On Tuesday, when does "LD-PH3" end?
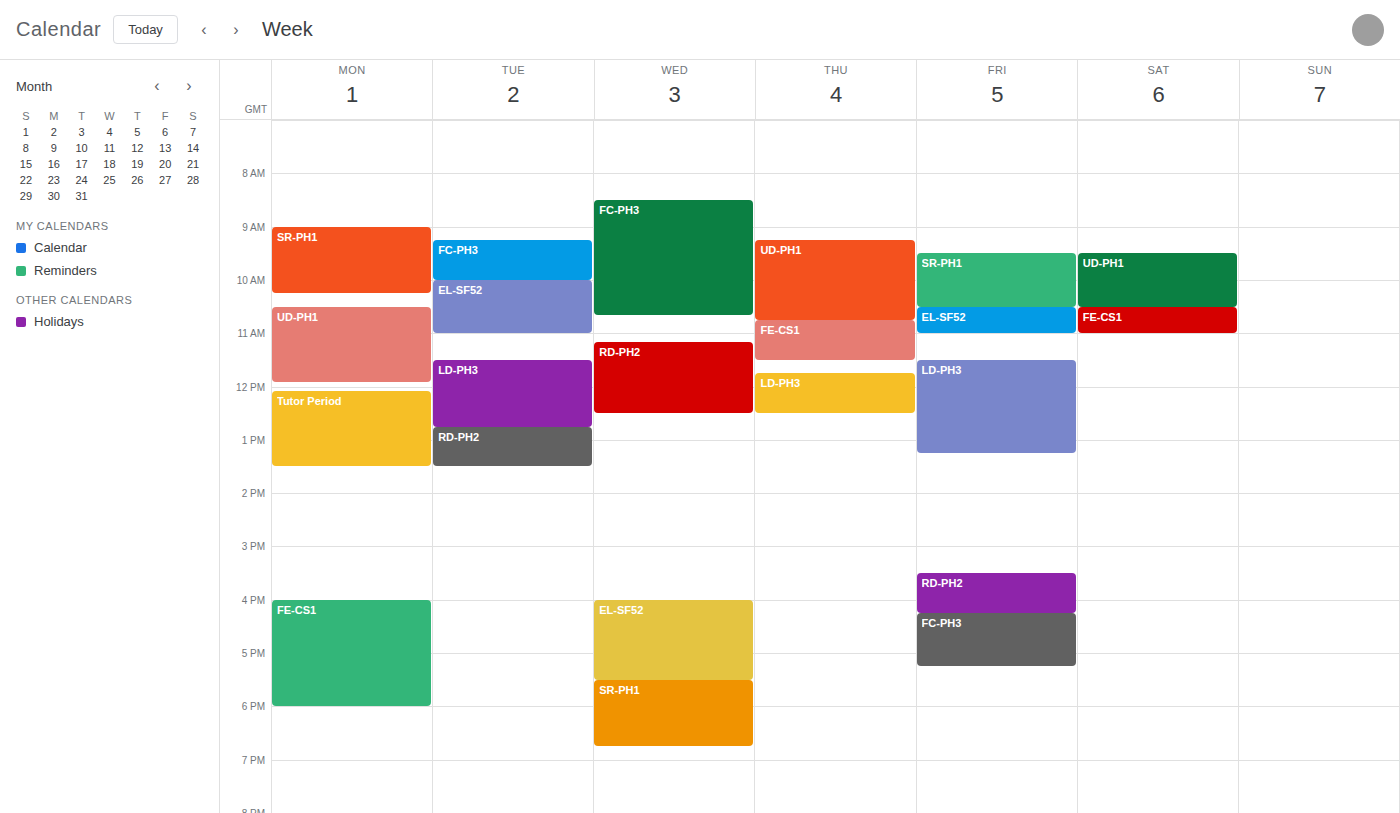
12:45 PM